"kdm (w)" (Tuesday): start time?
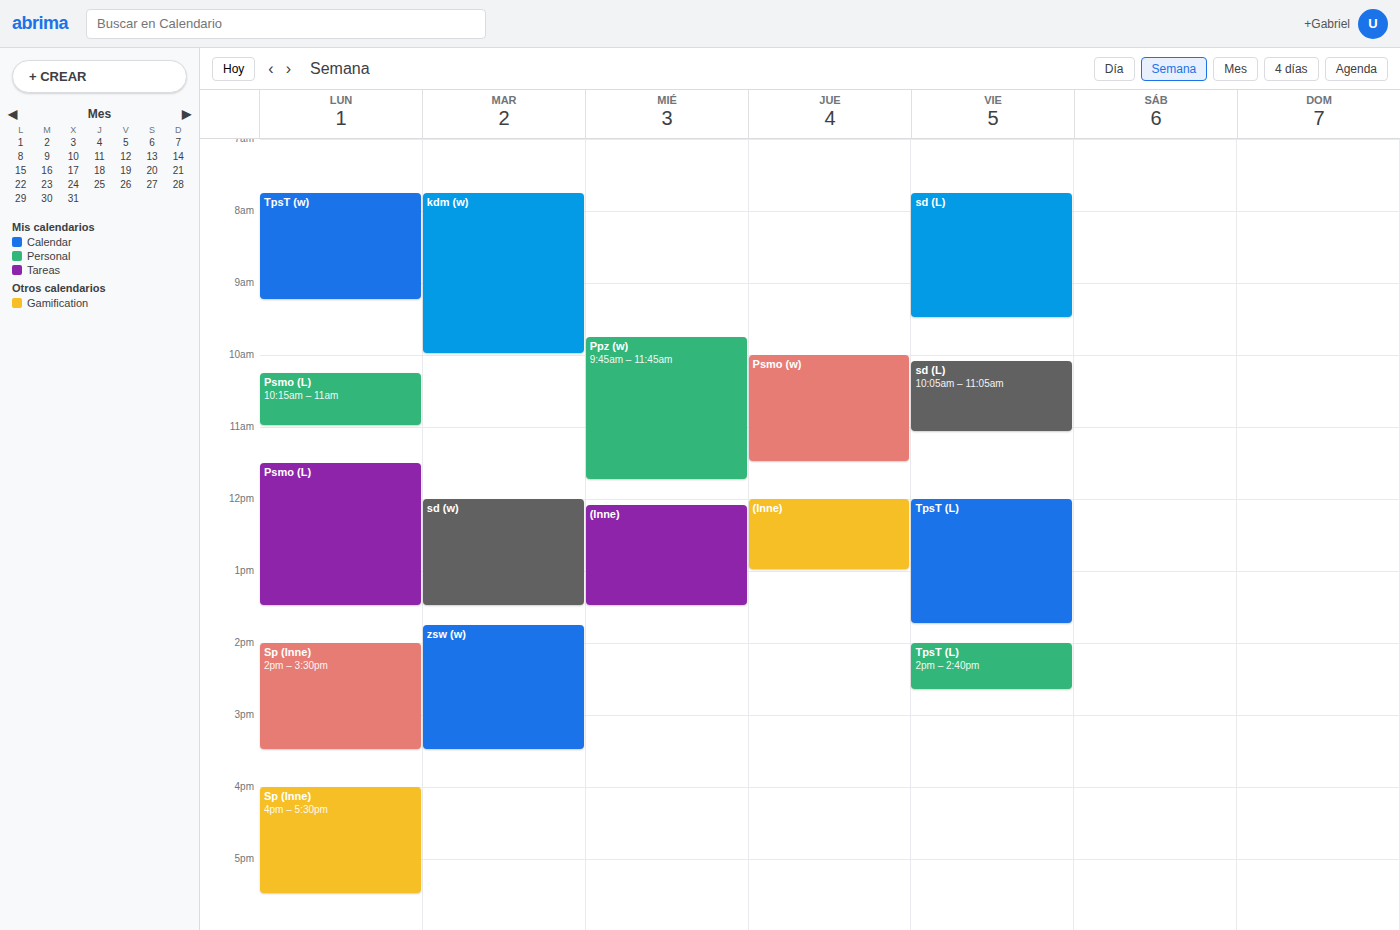
7:45 AM